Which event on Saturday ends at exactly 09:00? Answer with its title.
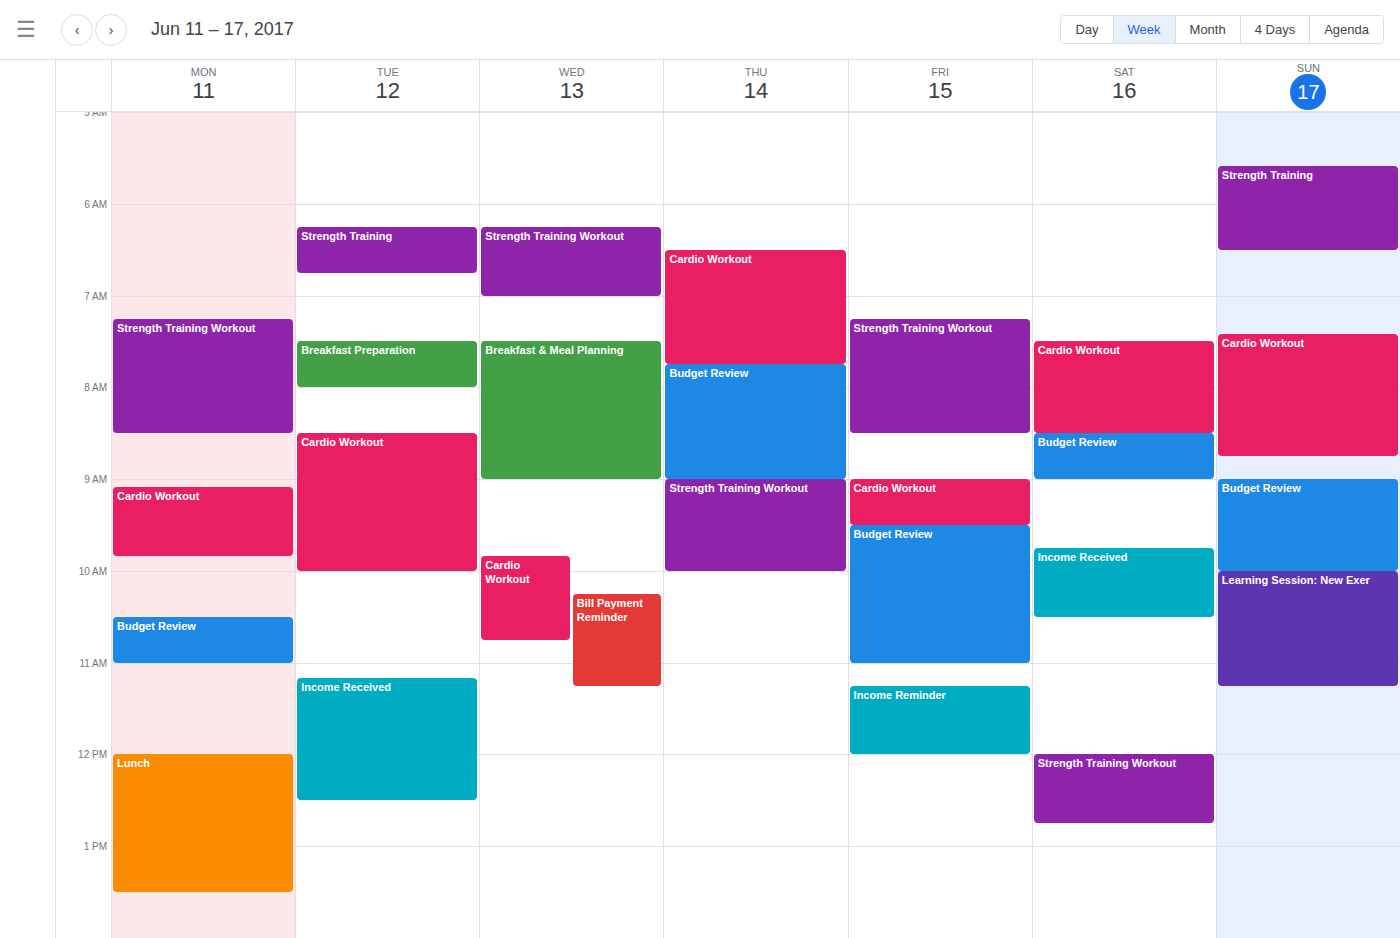
"Budget Review"